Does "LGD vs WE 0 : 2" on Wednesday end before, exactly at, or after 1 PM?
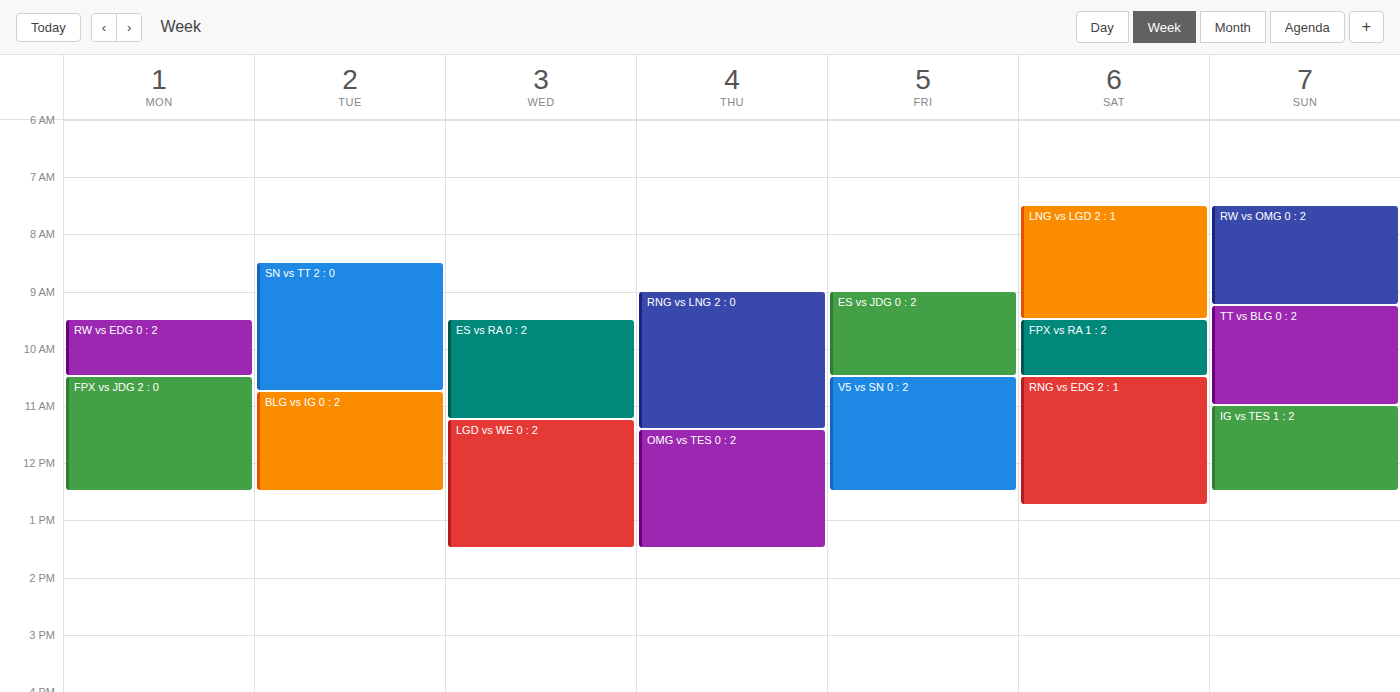
1:30 PM -- after 1 PM, 30 minutes below the 1 PM line.